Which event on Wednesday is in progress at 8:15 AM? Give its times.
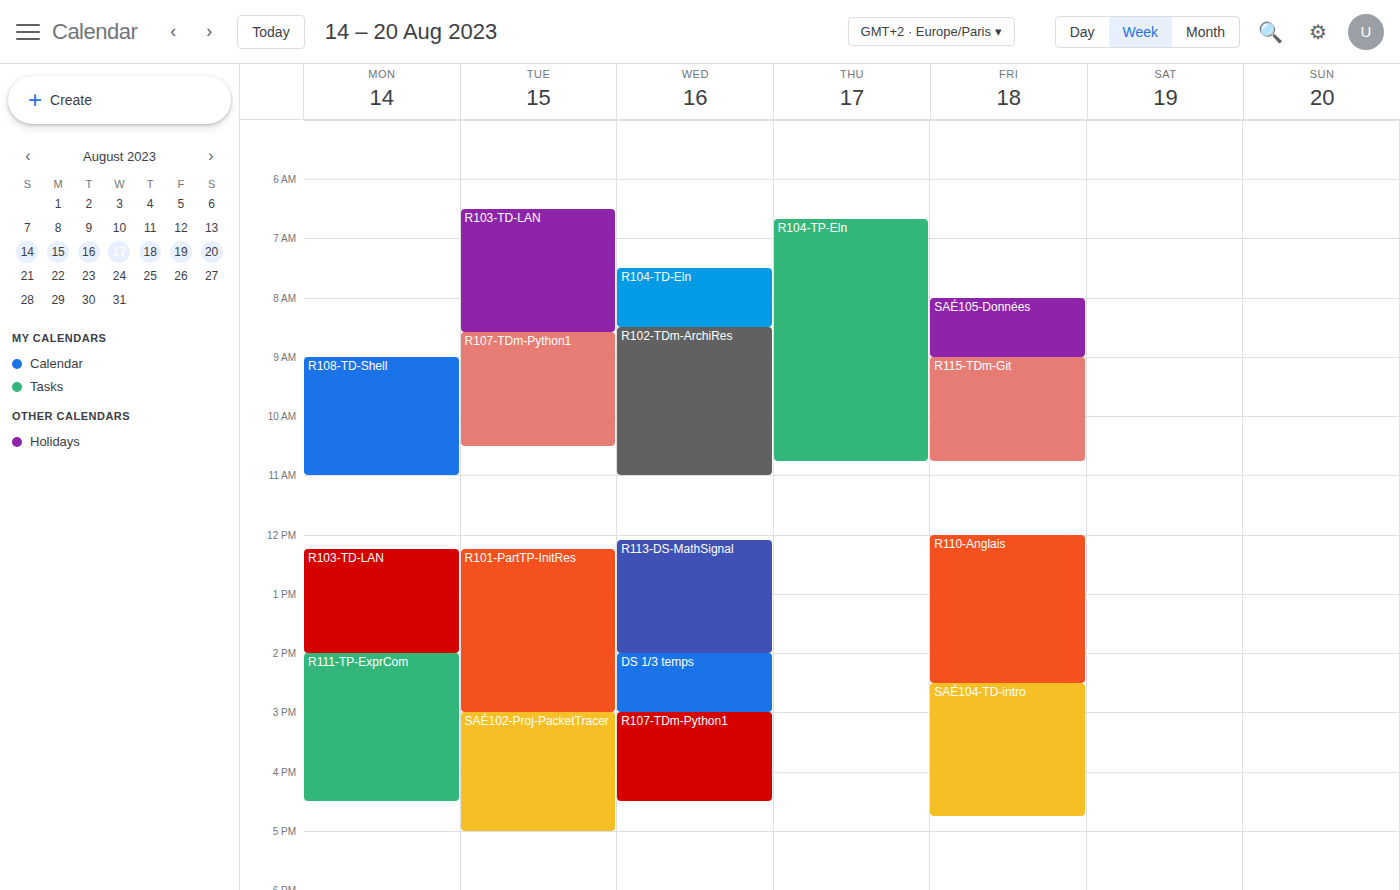
"R104-TD-Eln", 7:30 AM to 8:30 AM